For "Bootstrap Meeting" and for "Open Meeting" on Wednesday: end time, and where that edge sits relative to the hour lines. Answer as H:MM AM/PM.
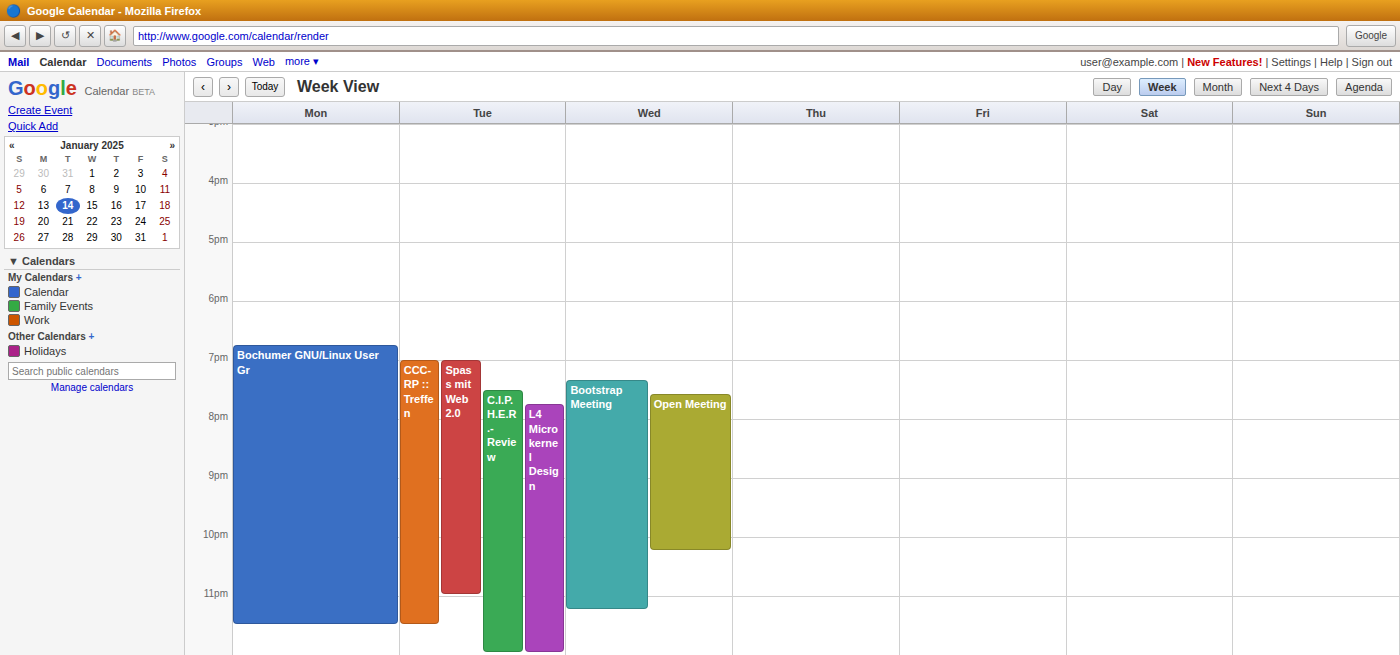
"Bootstrap Meeting": 11:15 PM, neither: a quarter of the way from the 11 PM line to the 12 AM line. "Open Meeting": 10:15 PM, neither: a quarter of the way from the 10 PM line to the 11 PM line.